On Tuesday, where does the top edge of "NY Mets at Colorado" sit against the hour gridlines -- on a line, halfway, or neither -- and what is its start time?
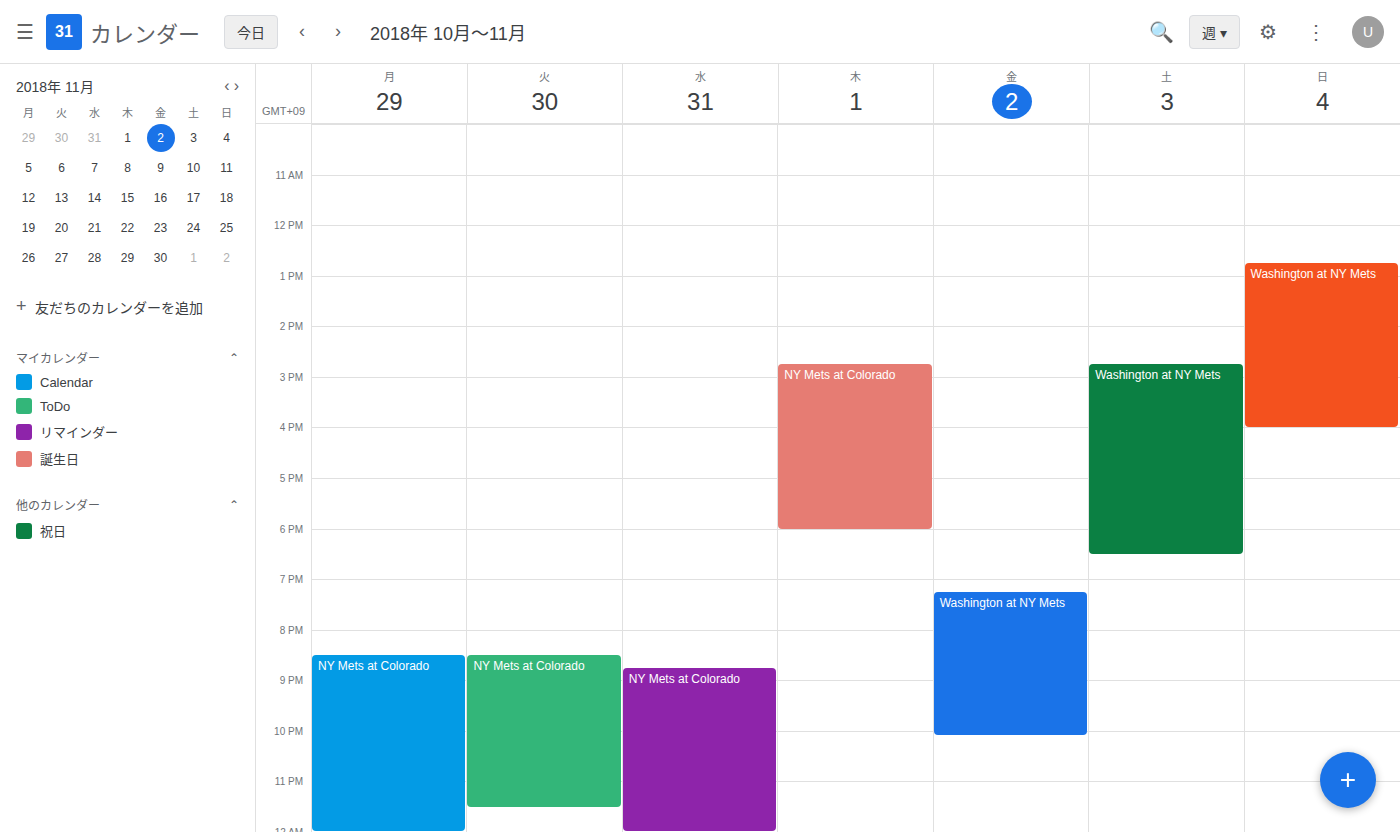
8:30 PM -- halfway between the 8 PM and 9 PM lines.